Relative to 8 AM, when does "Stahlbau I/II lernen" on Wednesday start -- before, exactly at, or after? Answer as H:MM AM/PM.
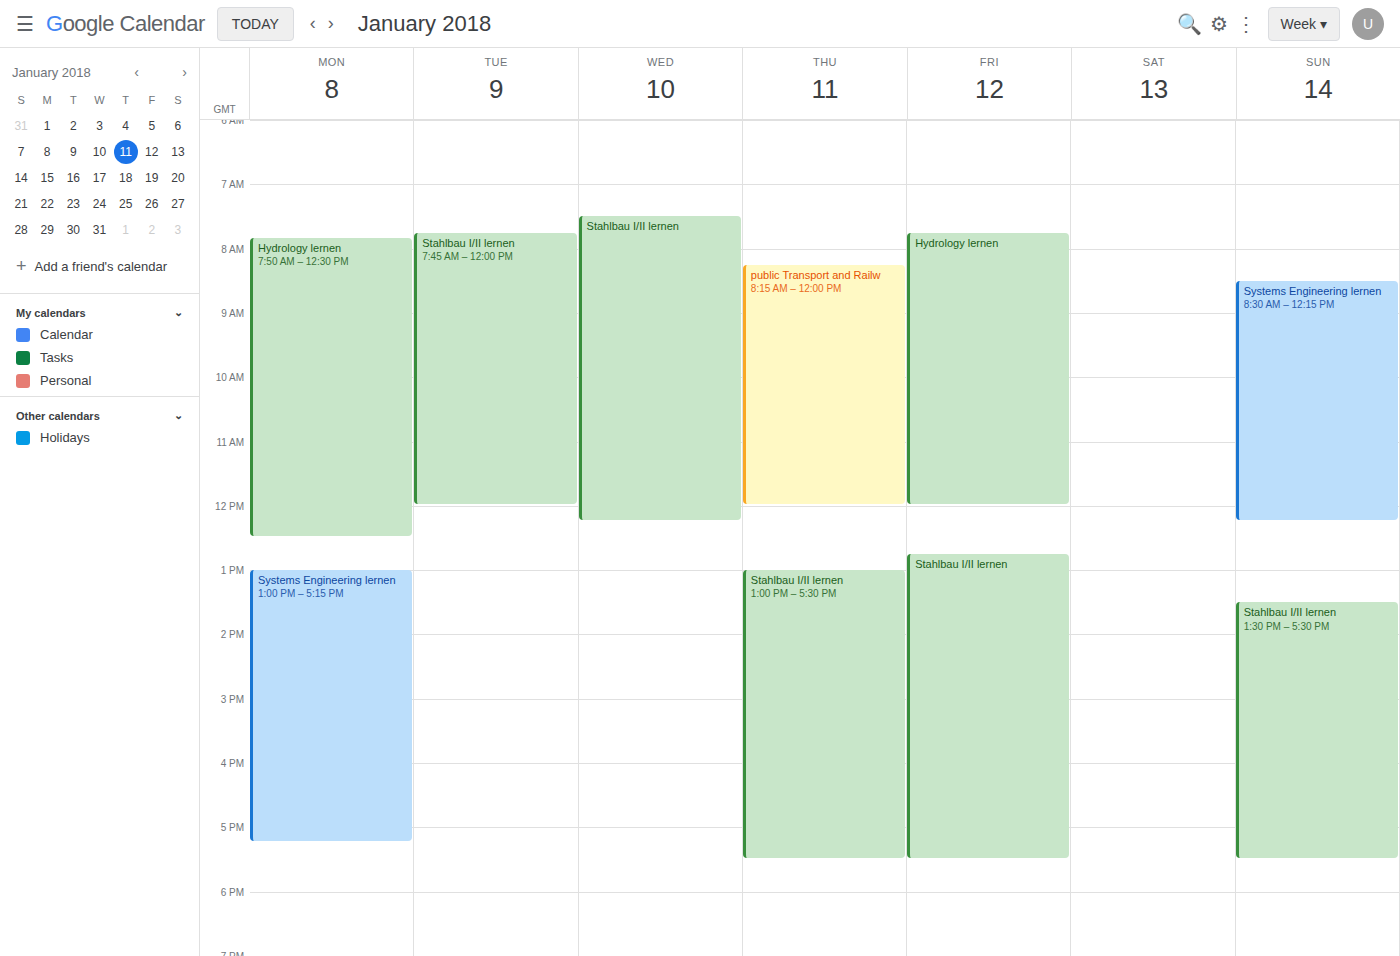
7:30 AM -- before 8 AM, 30 minutes above the 8 AM line.